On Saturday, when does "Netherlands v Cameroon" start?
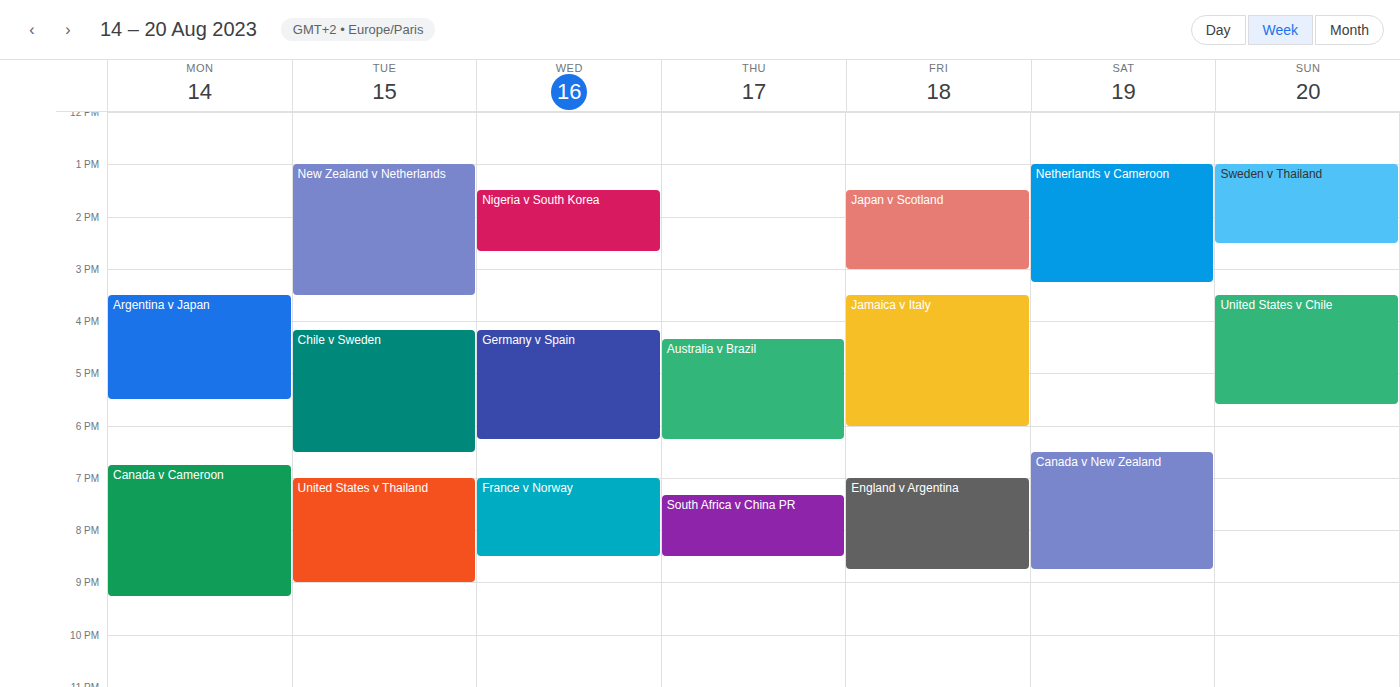
1:00 PM